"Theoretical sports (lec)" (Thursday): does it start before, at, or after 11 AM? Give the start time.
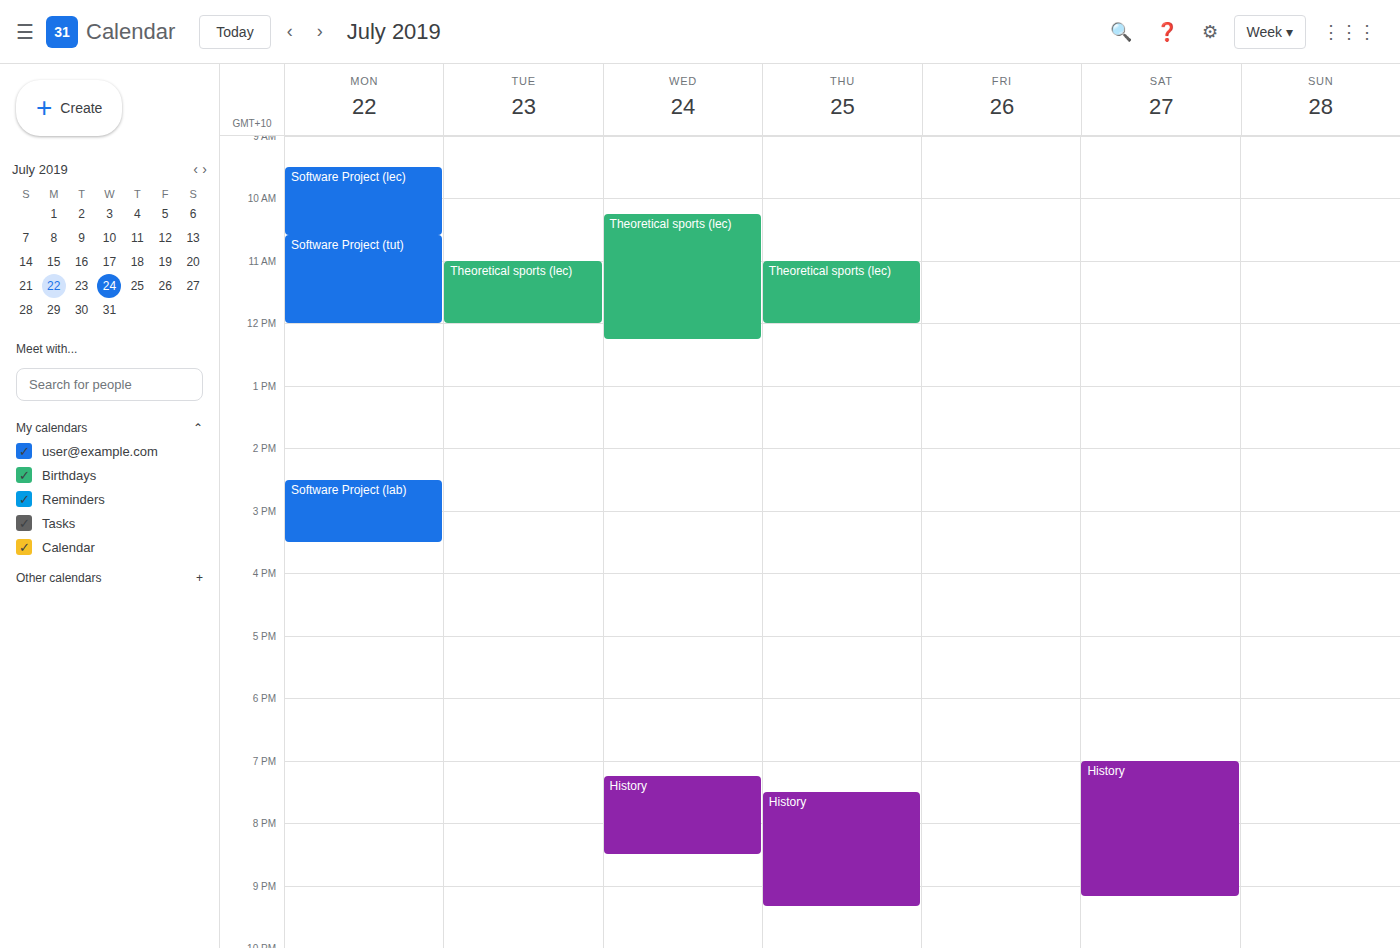
11:00 AM -- exactly at 11 AM, on the 11 AM line.